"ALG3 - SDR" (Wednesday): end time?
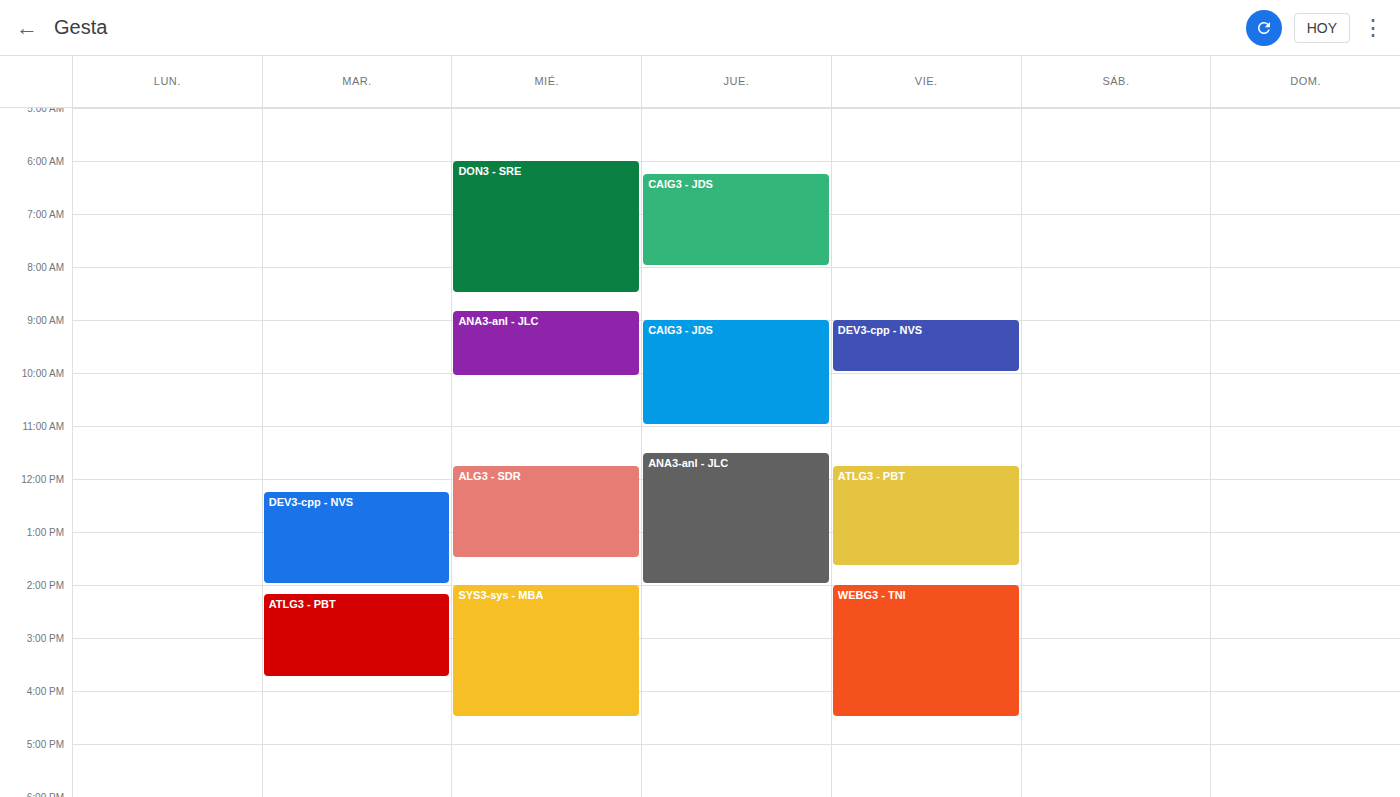
1:30 PM